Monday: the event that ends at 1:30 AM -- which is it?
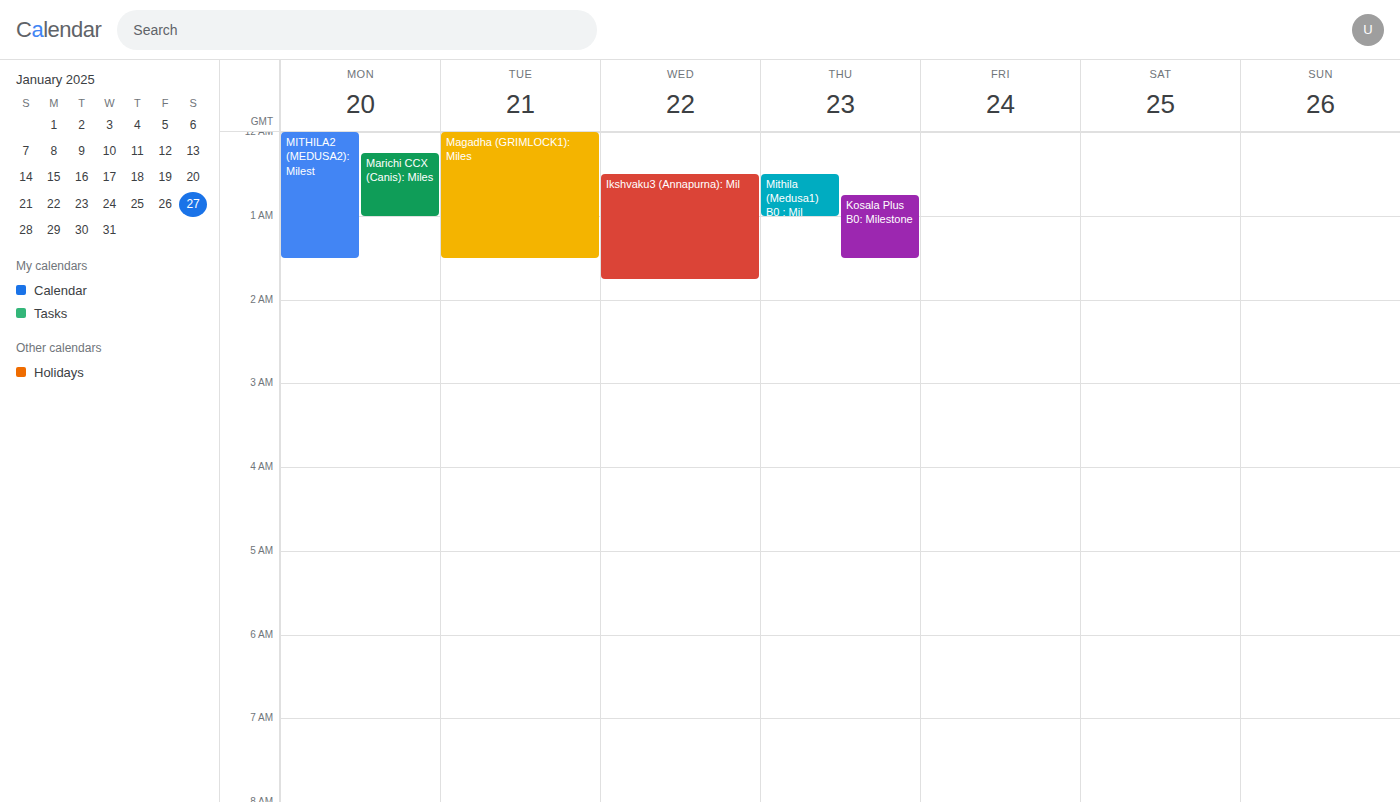
"MITHILA2 (MEDUSA2): Milest"